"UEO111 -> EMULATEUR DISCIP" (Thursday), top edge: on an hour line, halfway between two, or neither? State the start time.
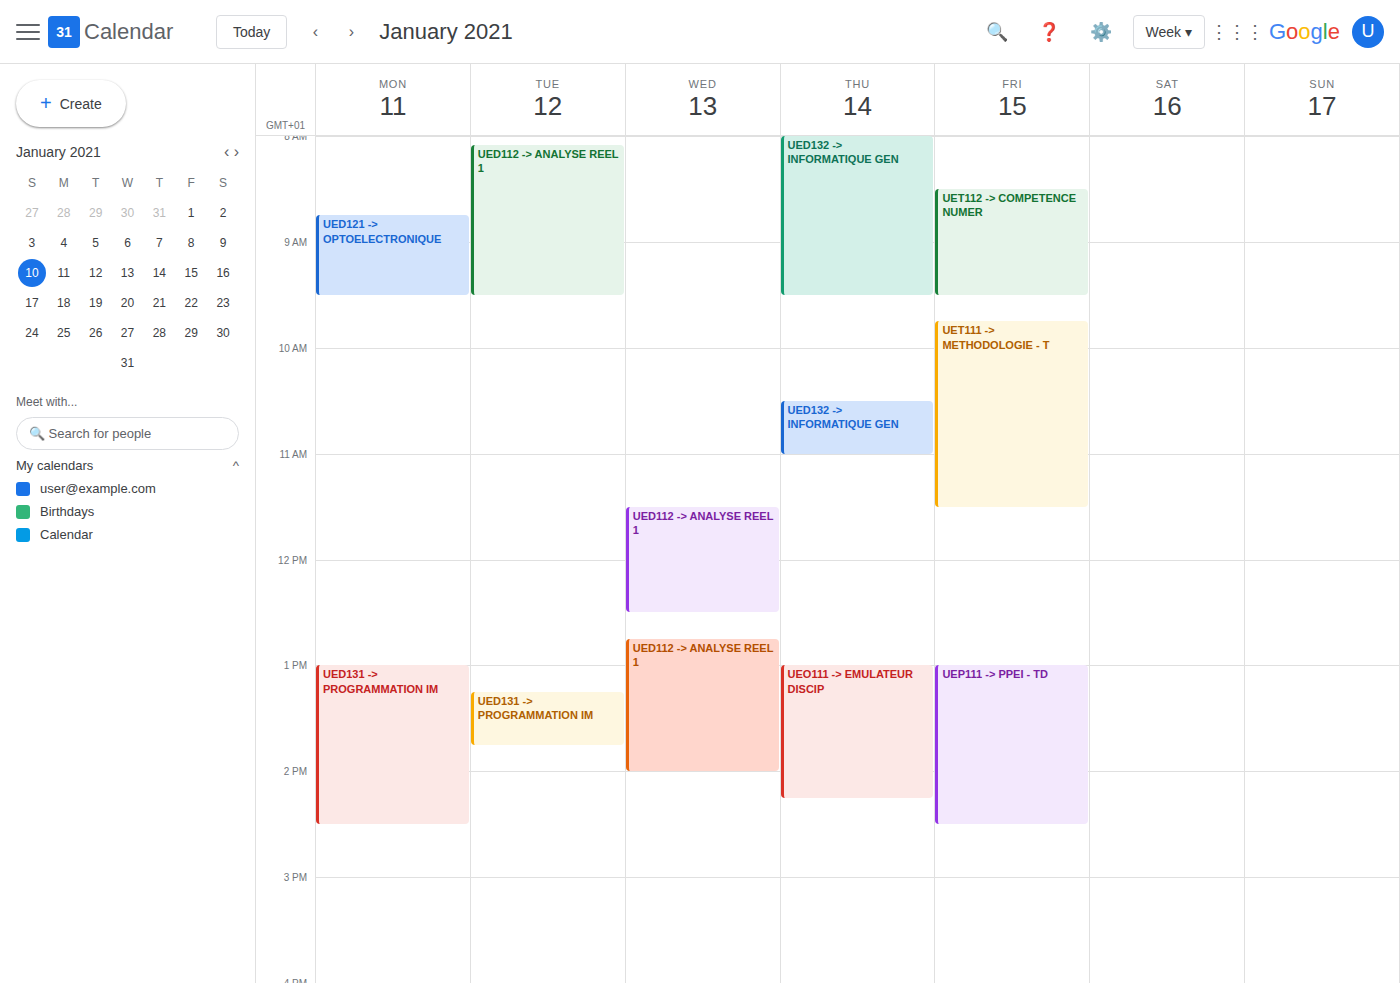
13:00 -- exactly on the 13:00 line.